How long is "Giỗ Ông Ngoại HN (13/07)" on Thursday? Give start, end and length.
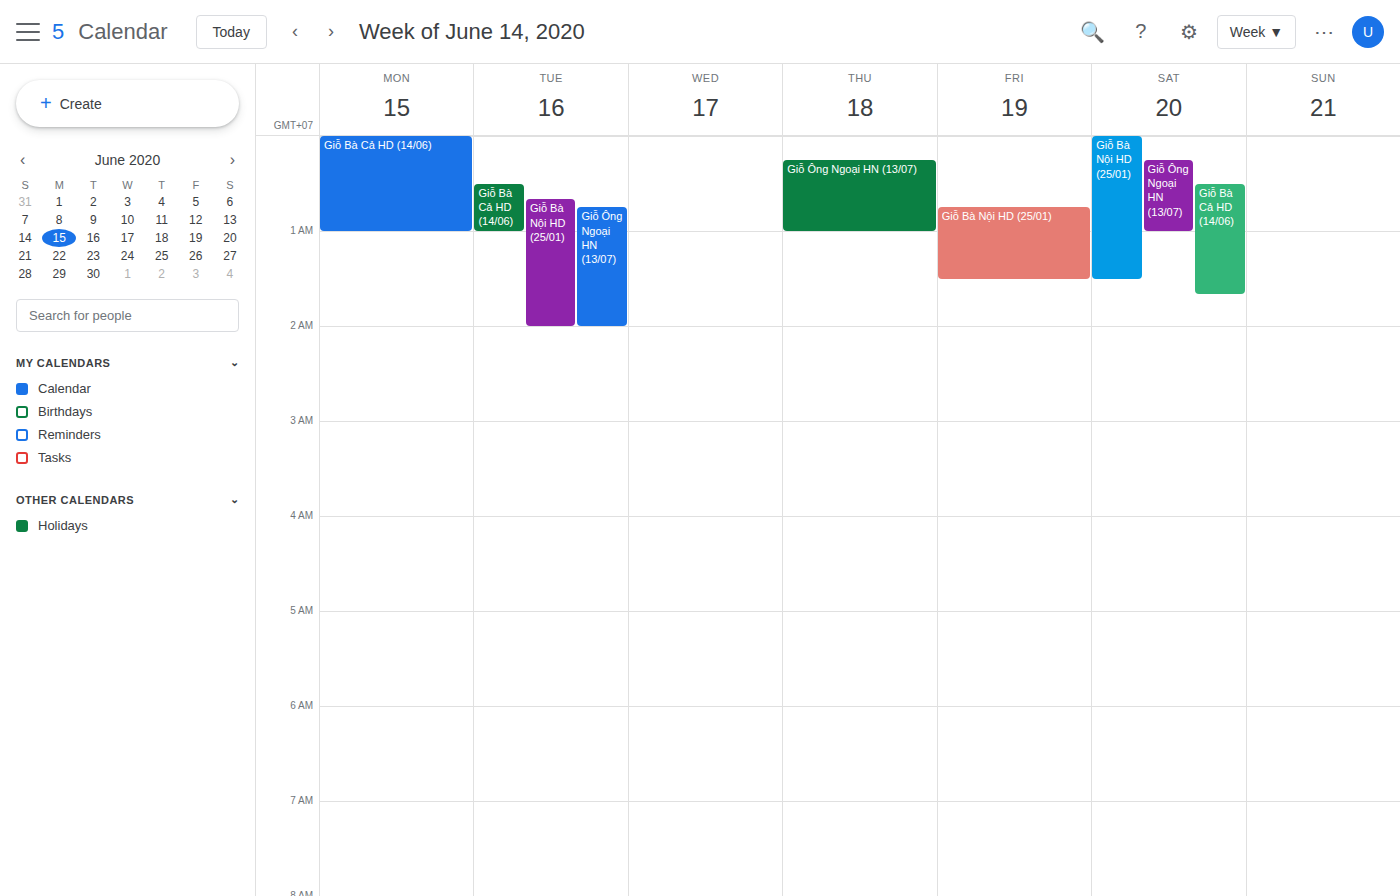
00:15 to 01:00, 45 minutes